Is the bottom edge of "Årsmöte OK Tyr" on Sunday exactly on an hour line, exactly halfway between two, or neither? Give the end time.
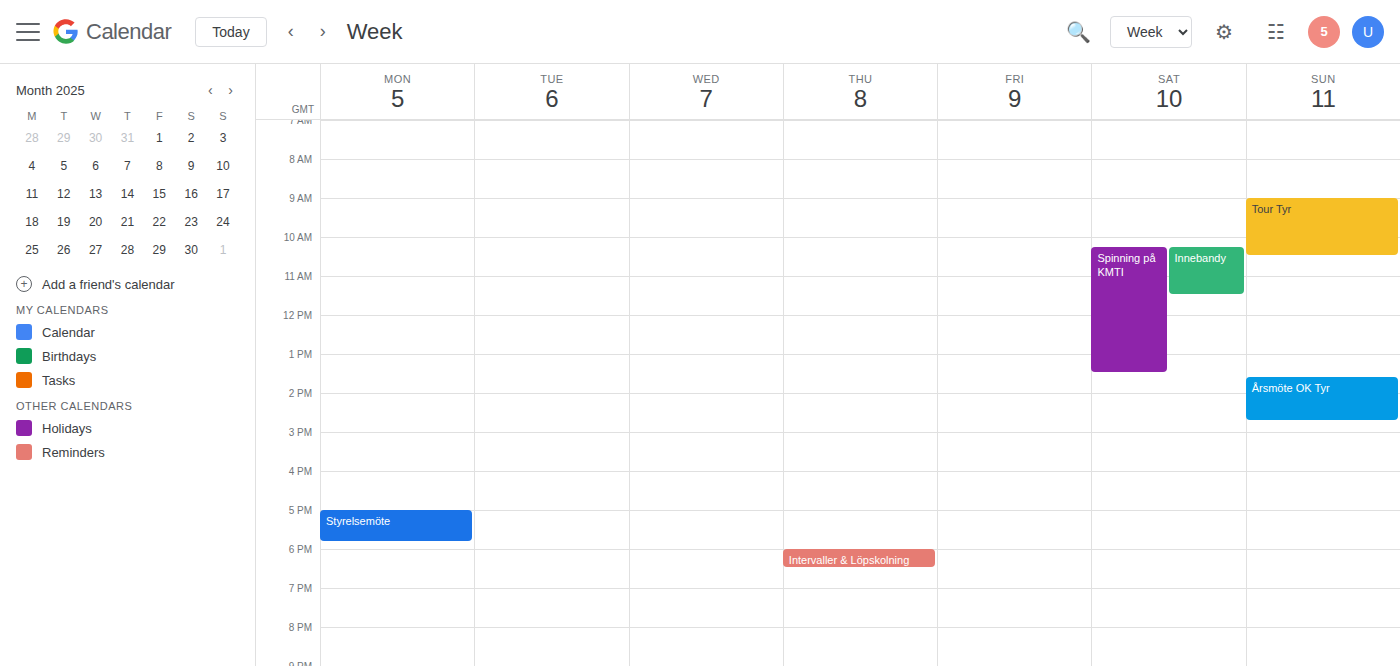
2:45 PM -- neither: three quarters of the way from the 2 PM line to the 3 PM line.